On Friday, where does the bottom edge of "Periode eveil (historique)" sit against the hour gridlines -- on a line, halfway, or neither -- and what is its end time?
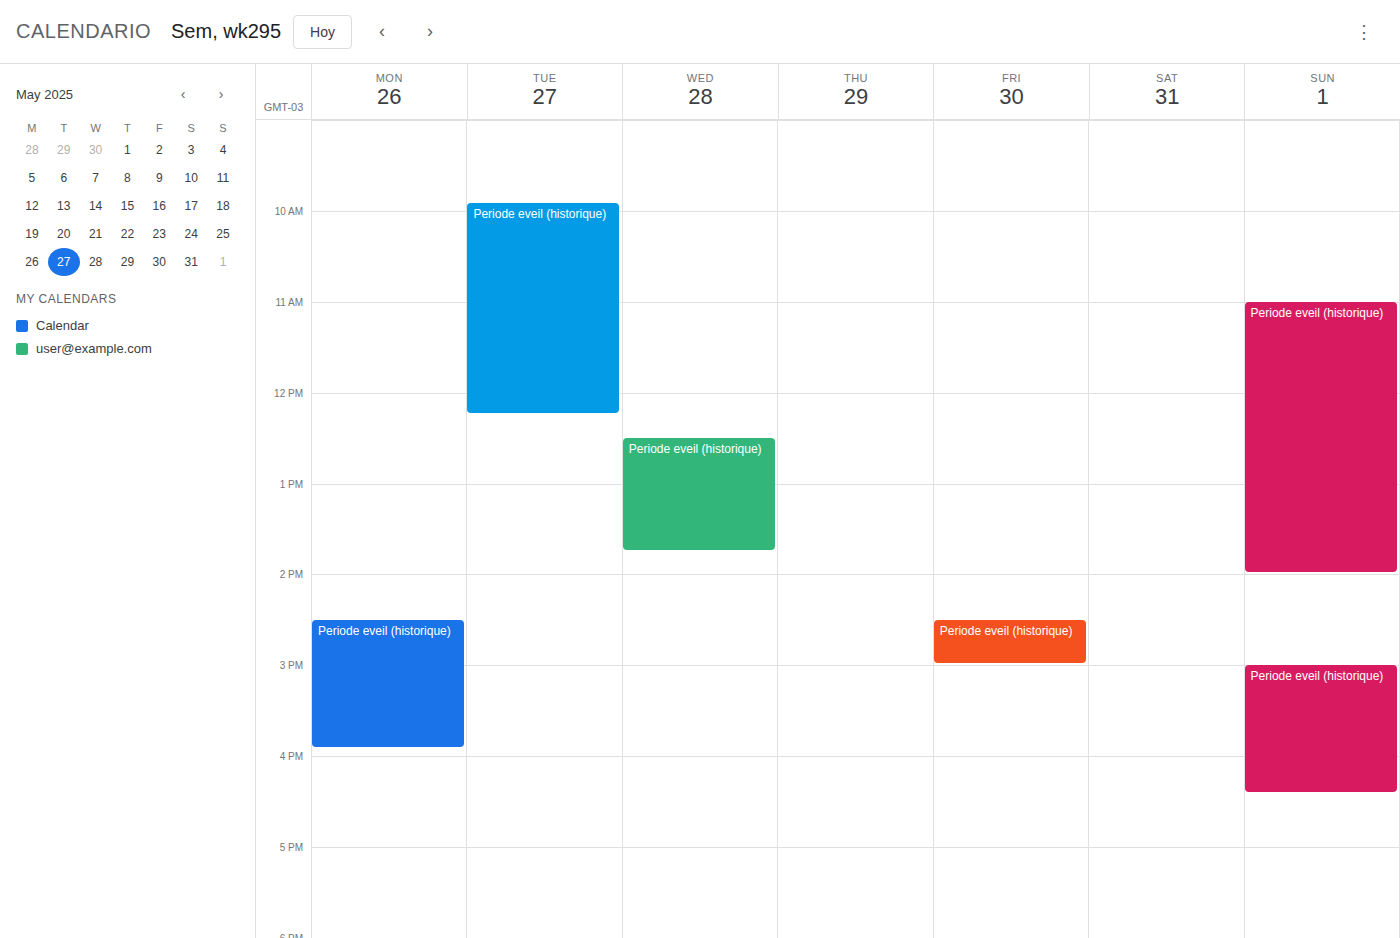
15:00 -- exactly on the 15:00 line.